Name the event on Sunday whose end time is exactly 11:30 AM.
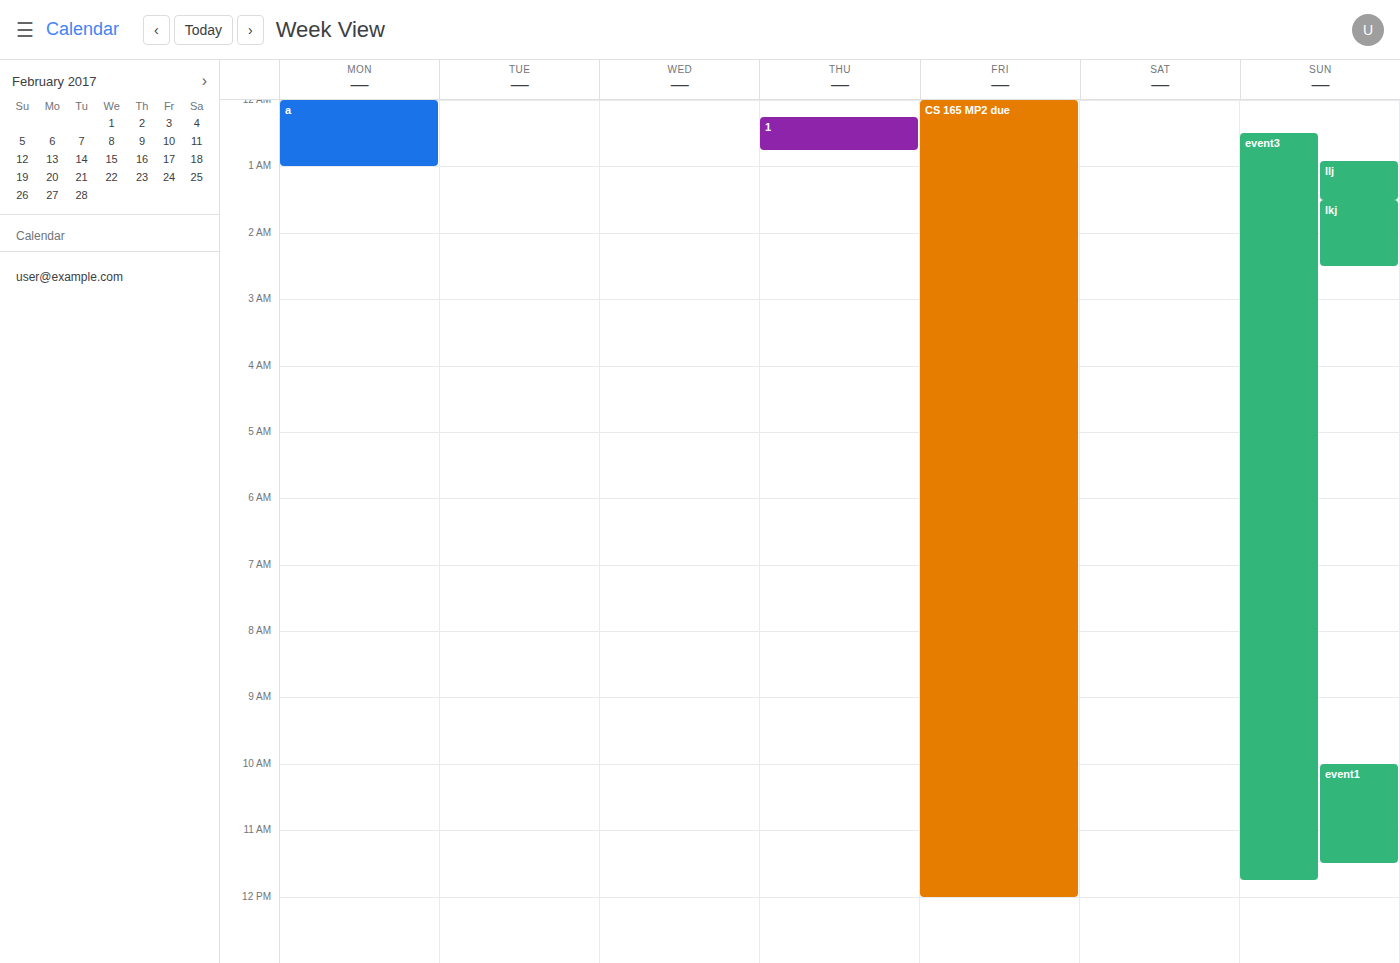
"event1"